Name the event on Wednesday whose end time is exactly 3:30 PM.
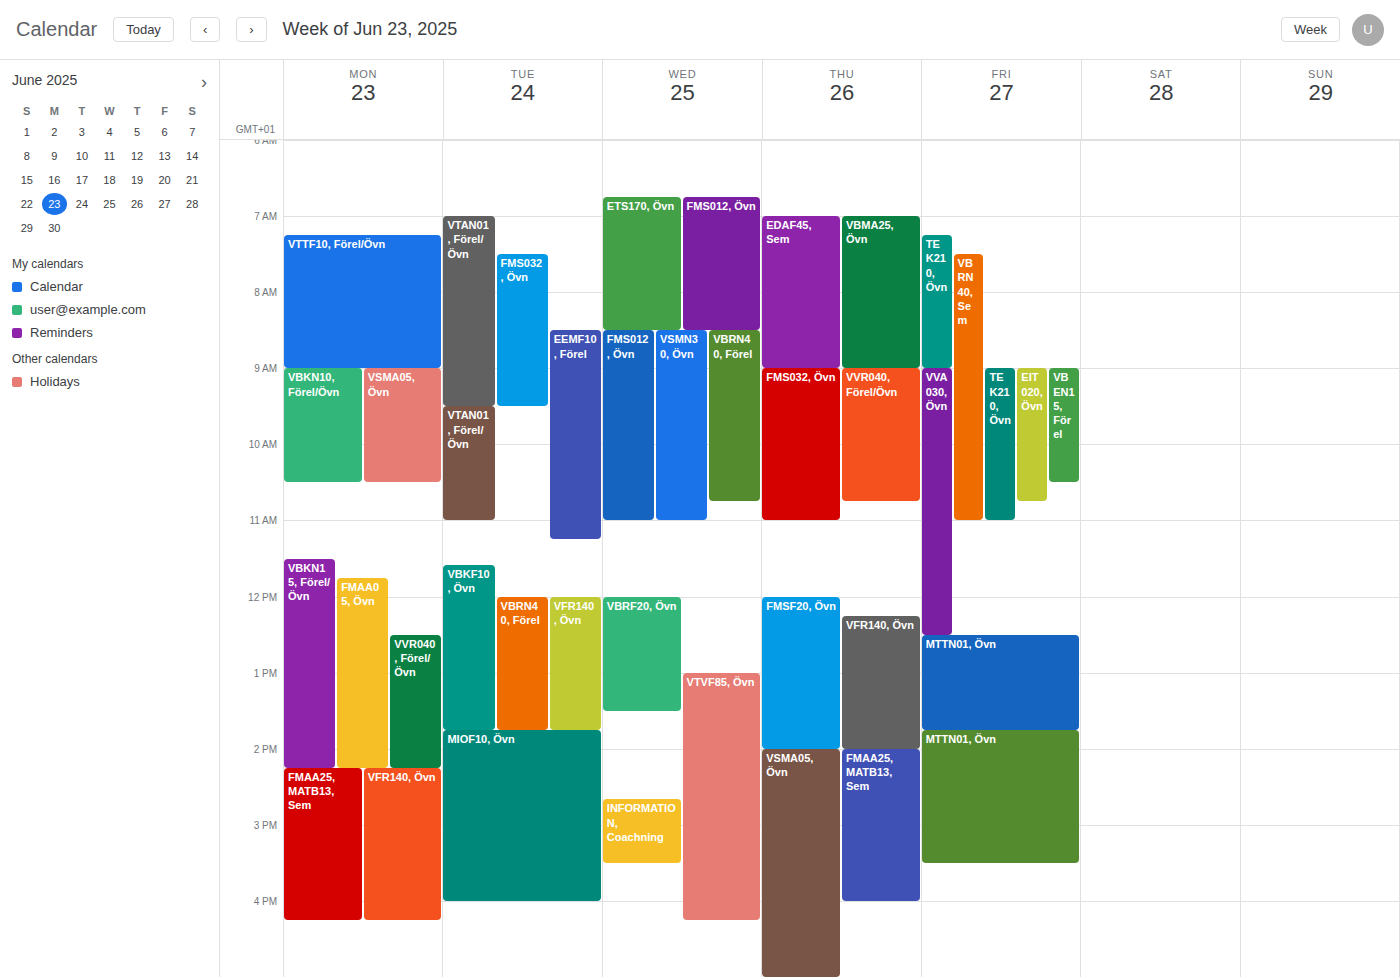
"INFORMATION, Coachning"